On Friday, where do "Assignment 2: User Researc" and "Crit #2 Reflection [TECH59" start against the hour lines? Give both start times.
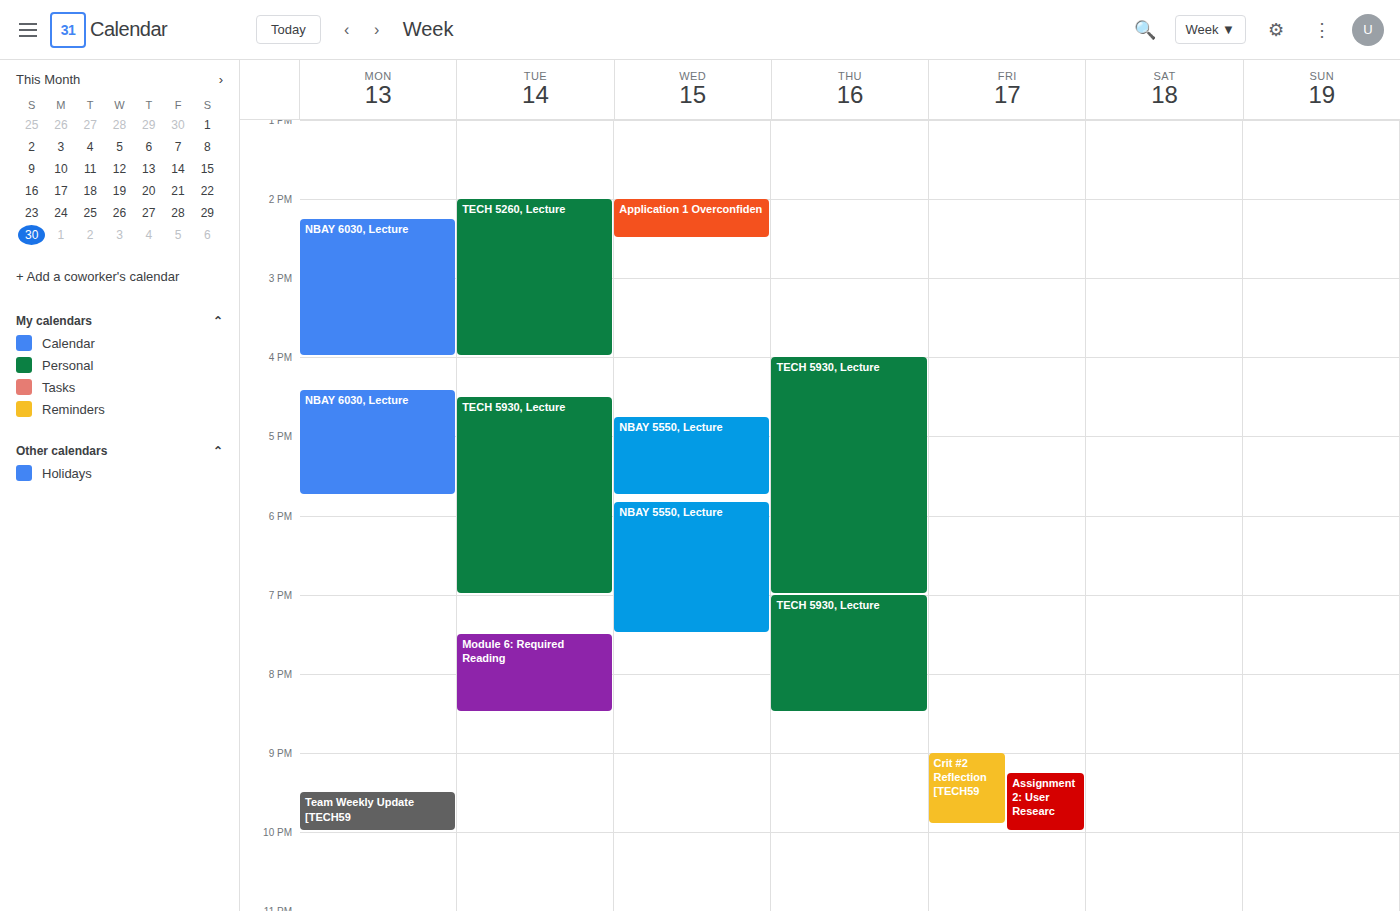
"Assignment 2: User Researc": 9:15 PM, neither: a quarter of the way from the 9 PM line to the 10 PM line. "Crit #2 Reflection [TECH59": 9:00 PM, exactly on the 9 PM line.